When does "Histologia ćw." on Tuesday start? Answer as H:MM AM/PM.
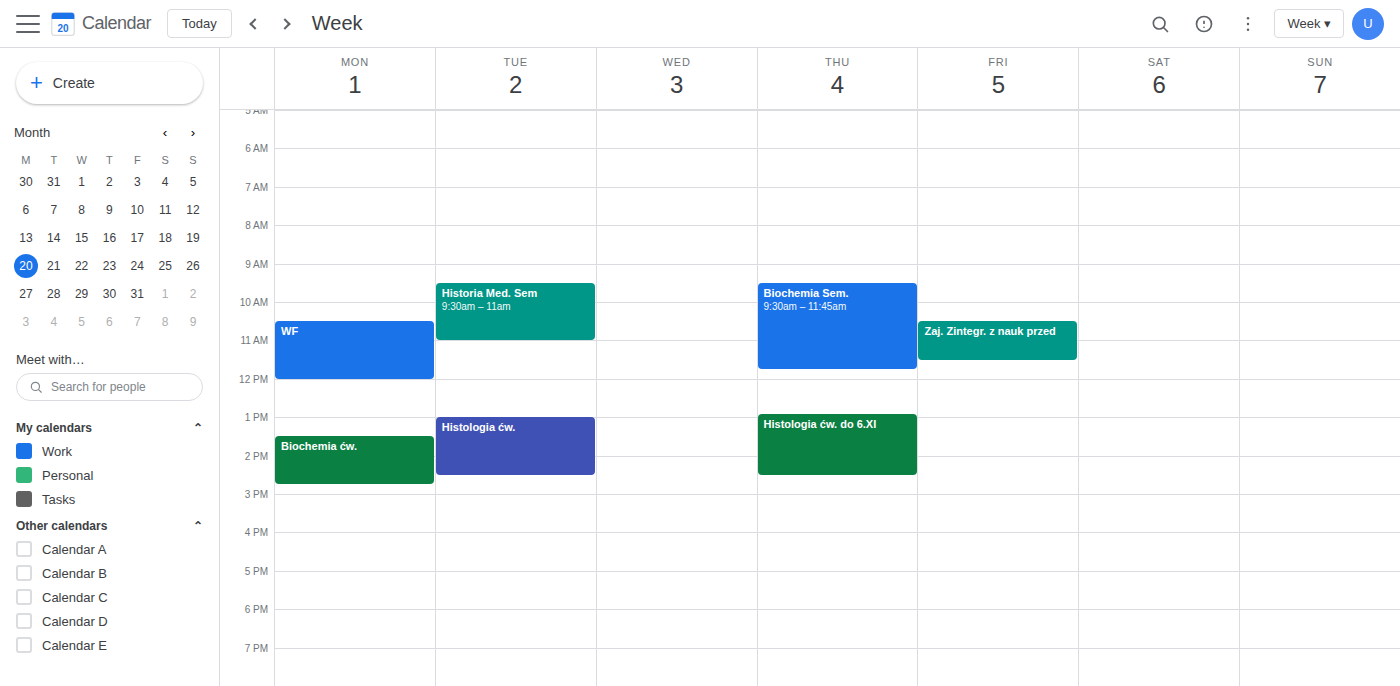
1:00 PM